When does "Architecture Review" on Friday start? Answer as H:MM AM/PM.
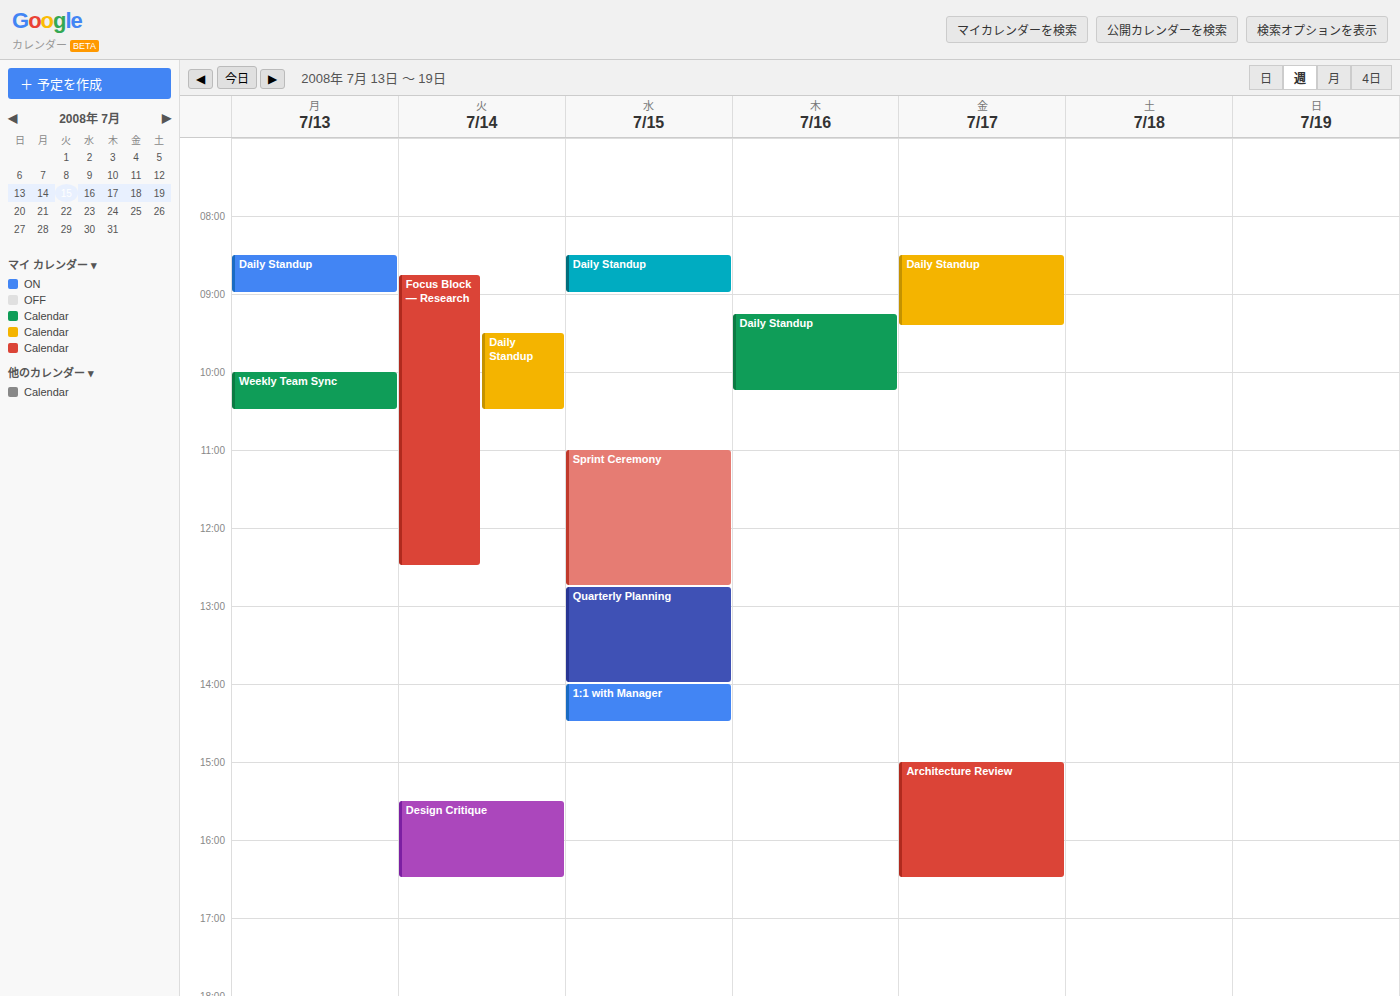
3:00 PM